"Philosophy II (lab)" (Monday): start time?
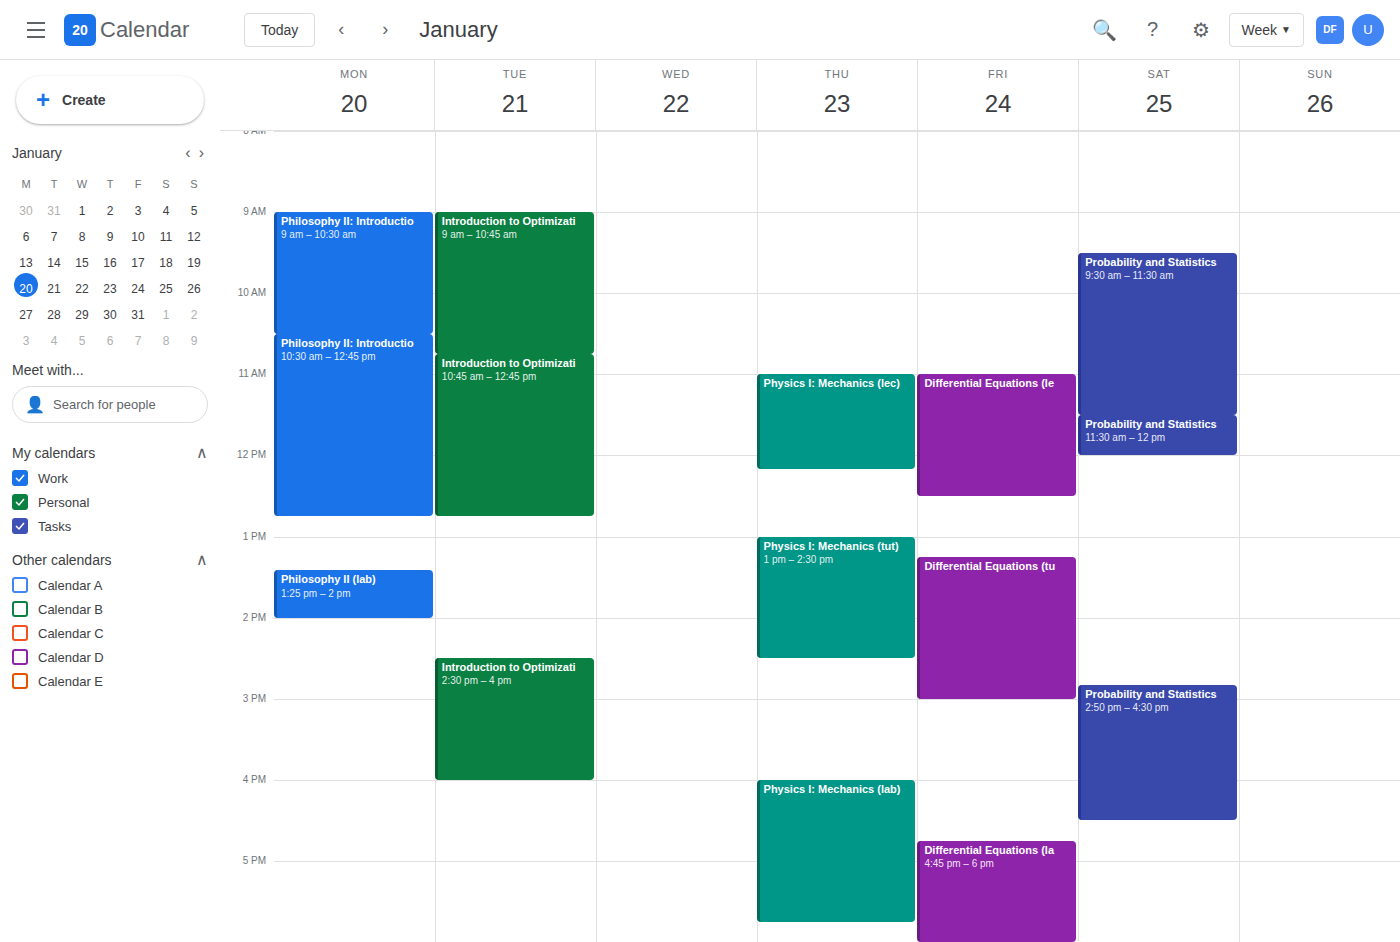
1:25 PM